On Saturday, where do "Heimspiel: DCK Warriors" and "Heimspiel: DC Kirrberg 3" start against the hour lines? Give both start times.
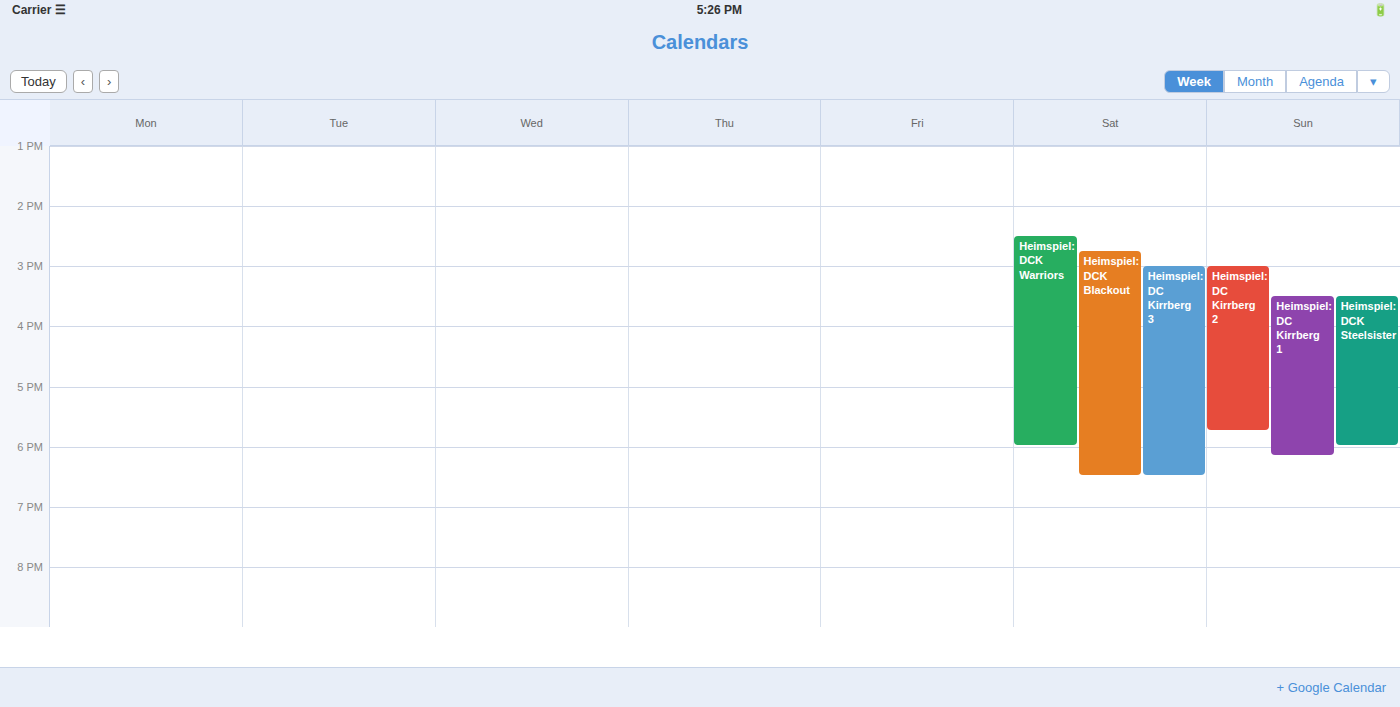
"Heimspiel: DCK Warriors": 2:30 PM, halfway between the 2 PM and 3 PM lines. "Heimspiel: DC Kirrberg 3": 3:00 PM, exactly on the 3 PM line.